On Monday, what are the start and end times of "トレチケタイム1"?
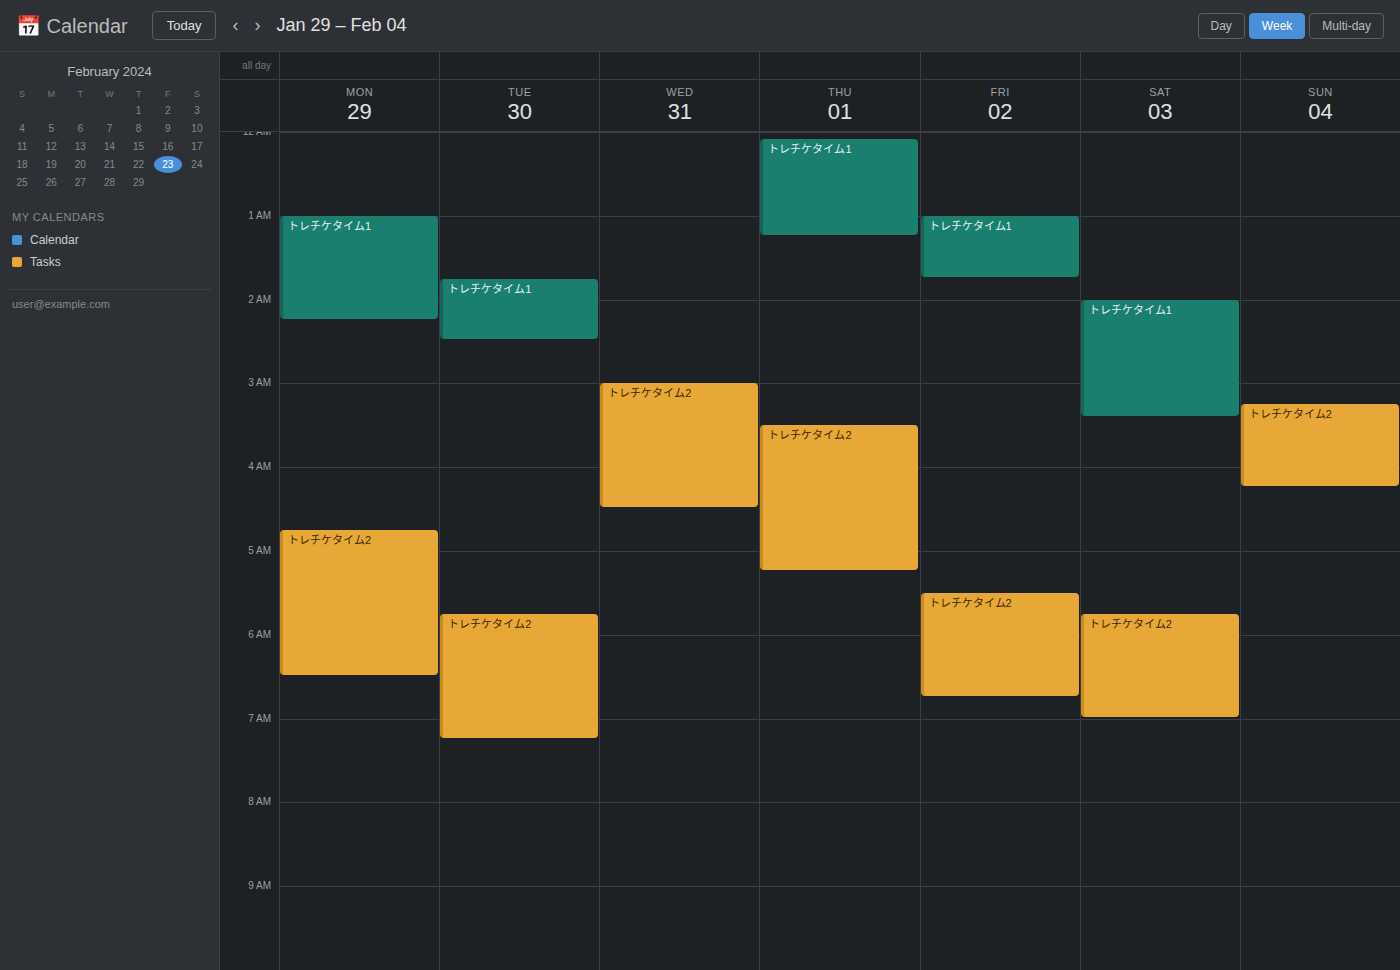
01:00 to 02:15